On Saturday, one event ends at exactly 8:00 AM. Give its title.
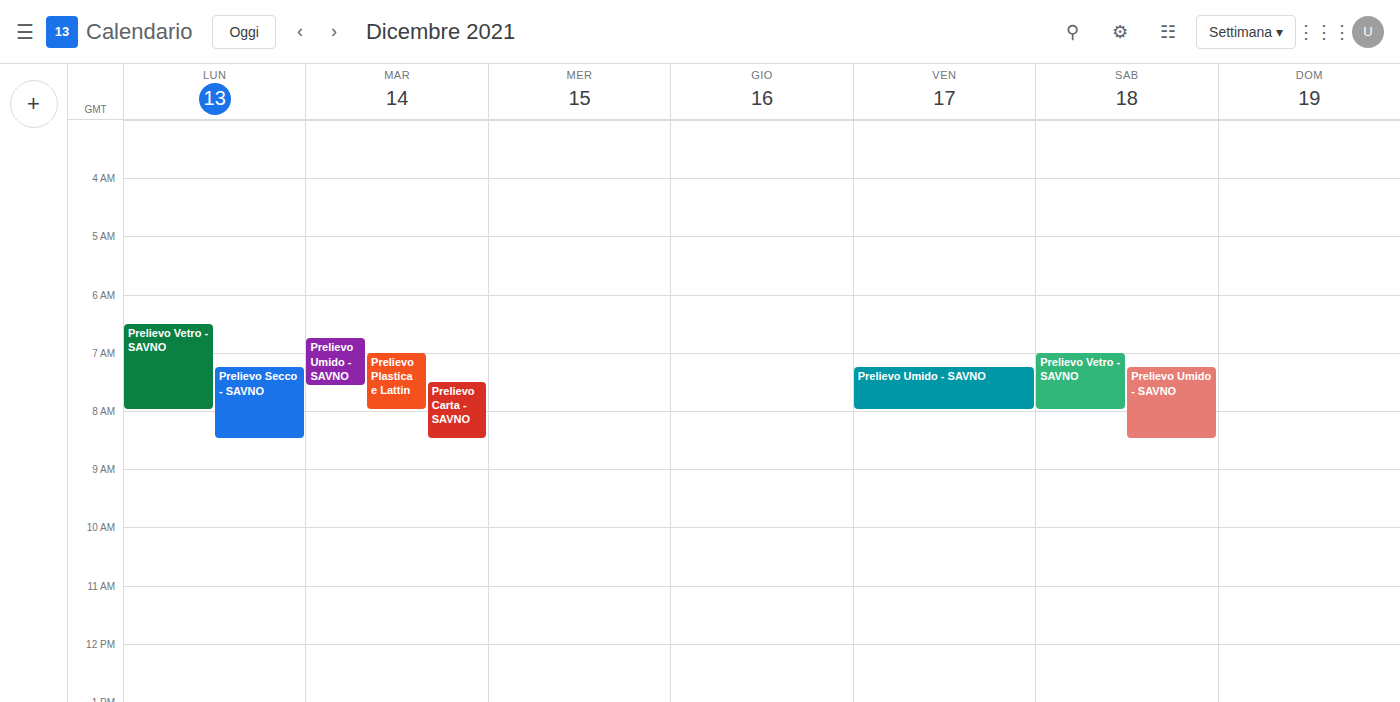
"Prelievo Vetro - SAVNO"